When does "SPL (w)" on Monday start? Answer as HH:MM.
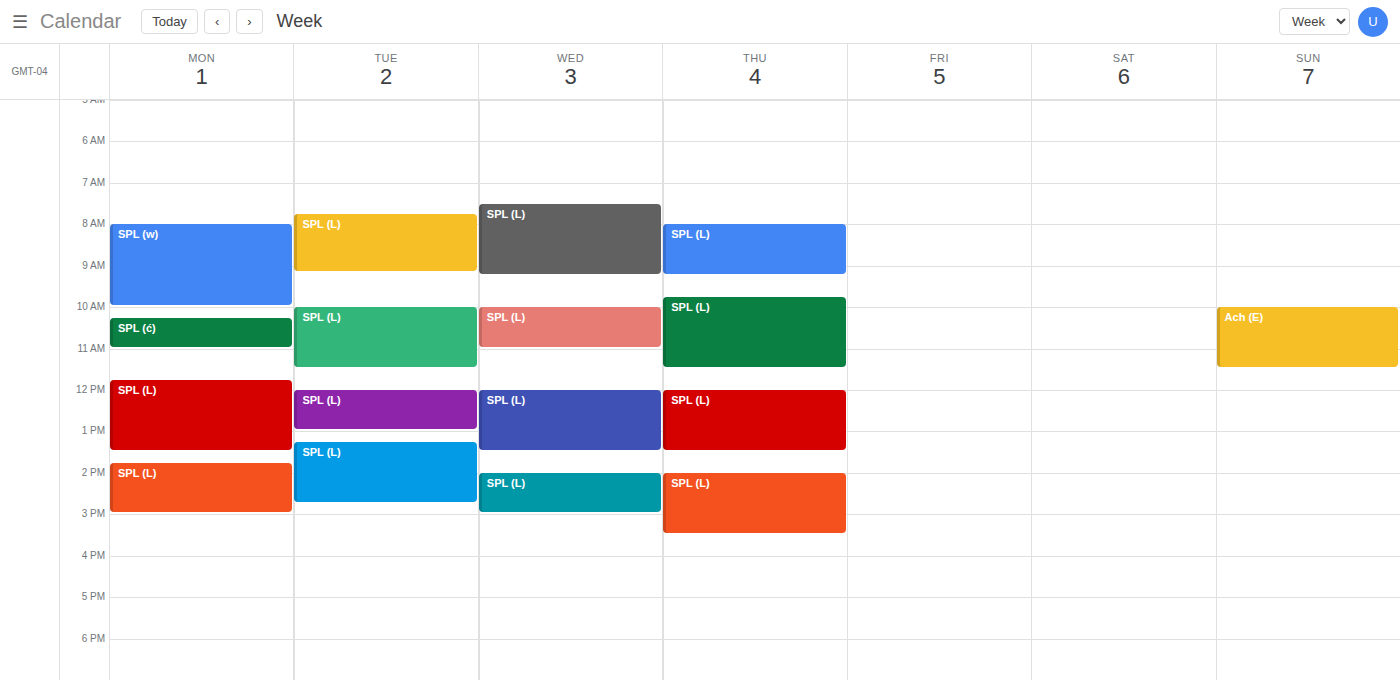
08:00